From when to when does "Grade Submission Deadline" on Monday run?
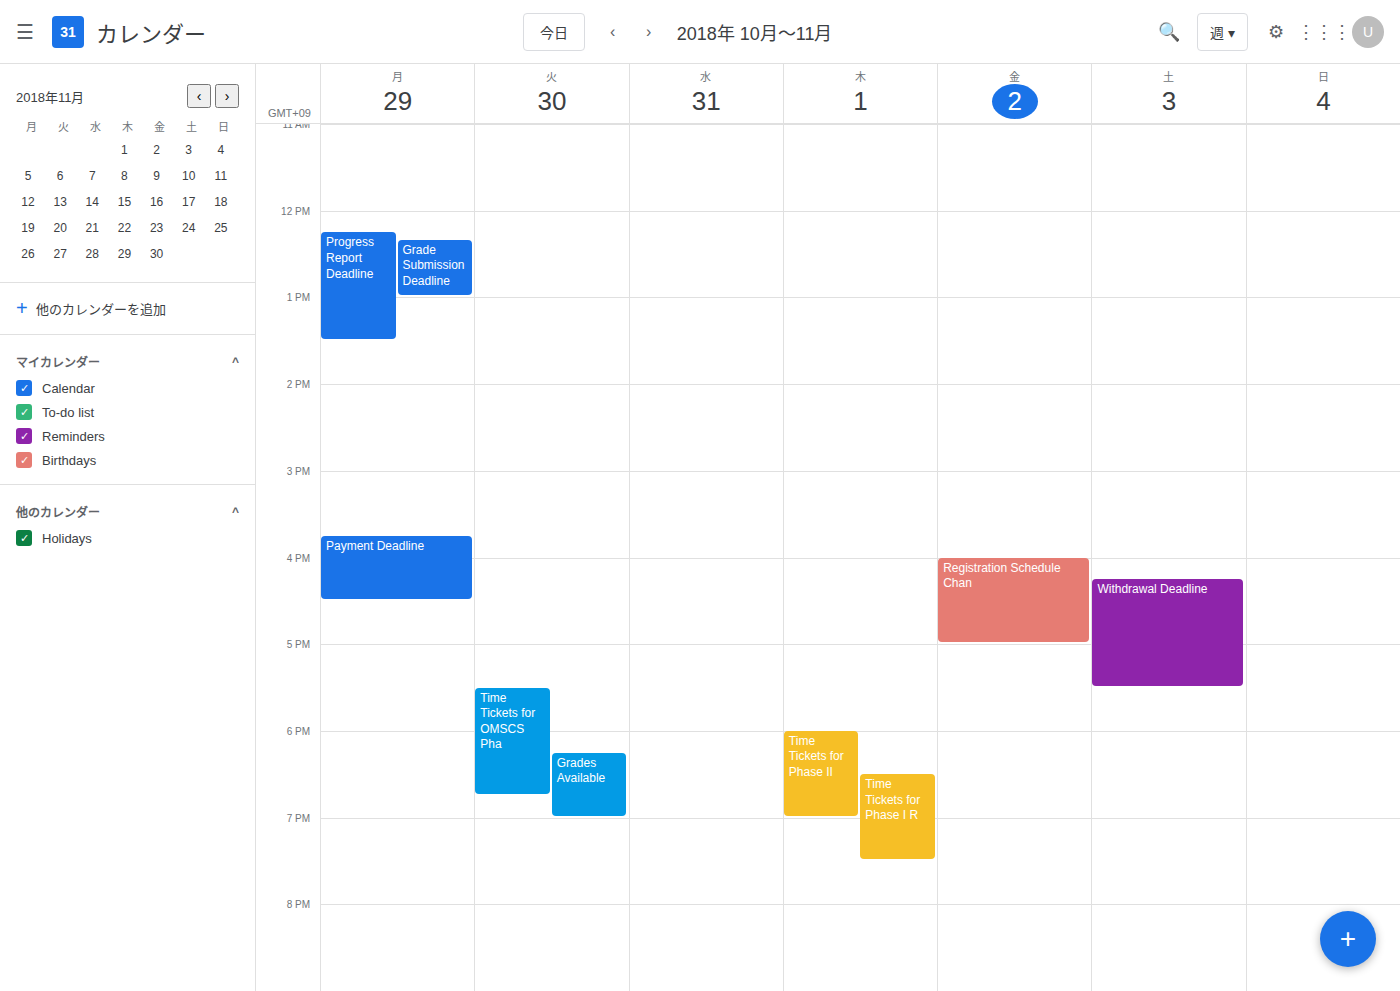
12:20 PM to 1:00 PM